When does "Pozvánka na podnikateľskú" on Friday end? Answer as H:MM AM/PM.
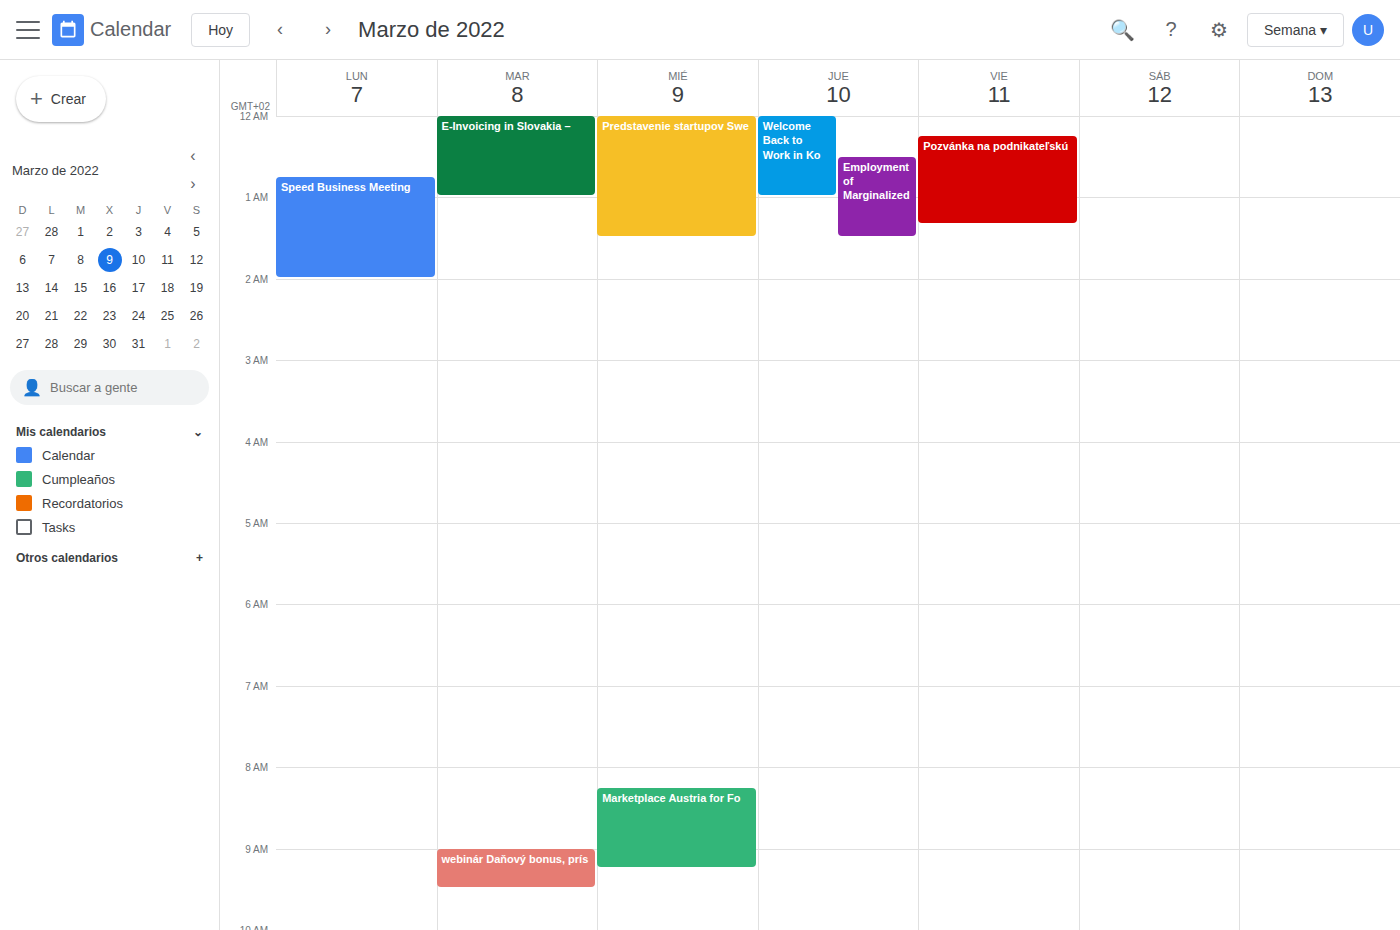
1:20 AM